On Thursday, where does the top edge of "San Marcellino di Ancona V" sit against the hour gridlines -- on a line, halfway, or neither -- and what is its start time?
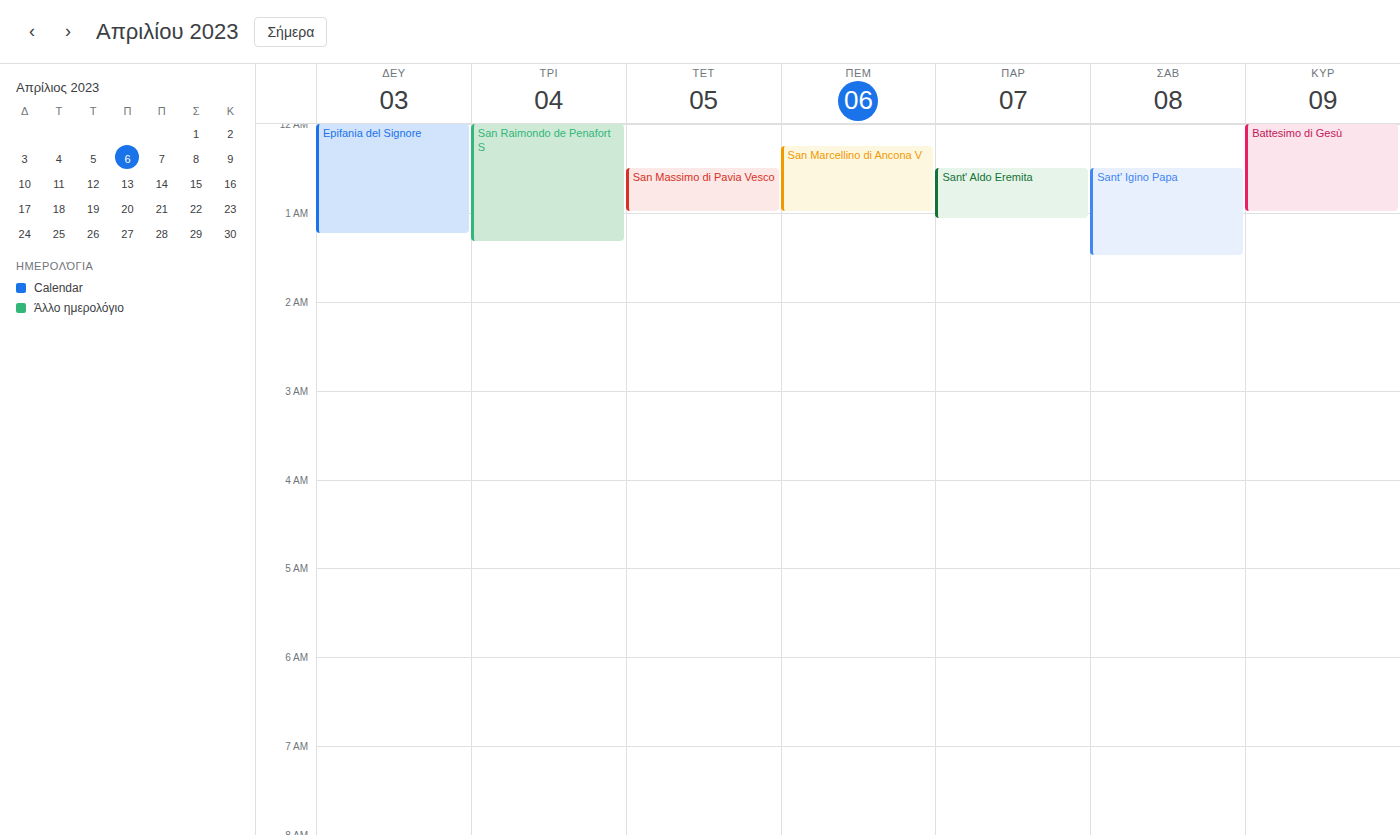
12:15 AM -- neither: a quarter of the way from the 12 AM line to the 1 AM line.